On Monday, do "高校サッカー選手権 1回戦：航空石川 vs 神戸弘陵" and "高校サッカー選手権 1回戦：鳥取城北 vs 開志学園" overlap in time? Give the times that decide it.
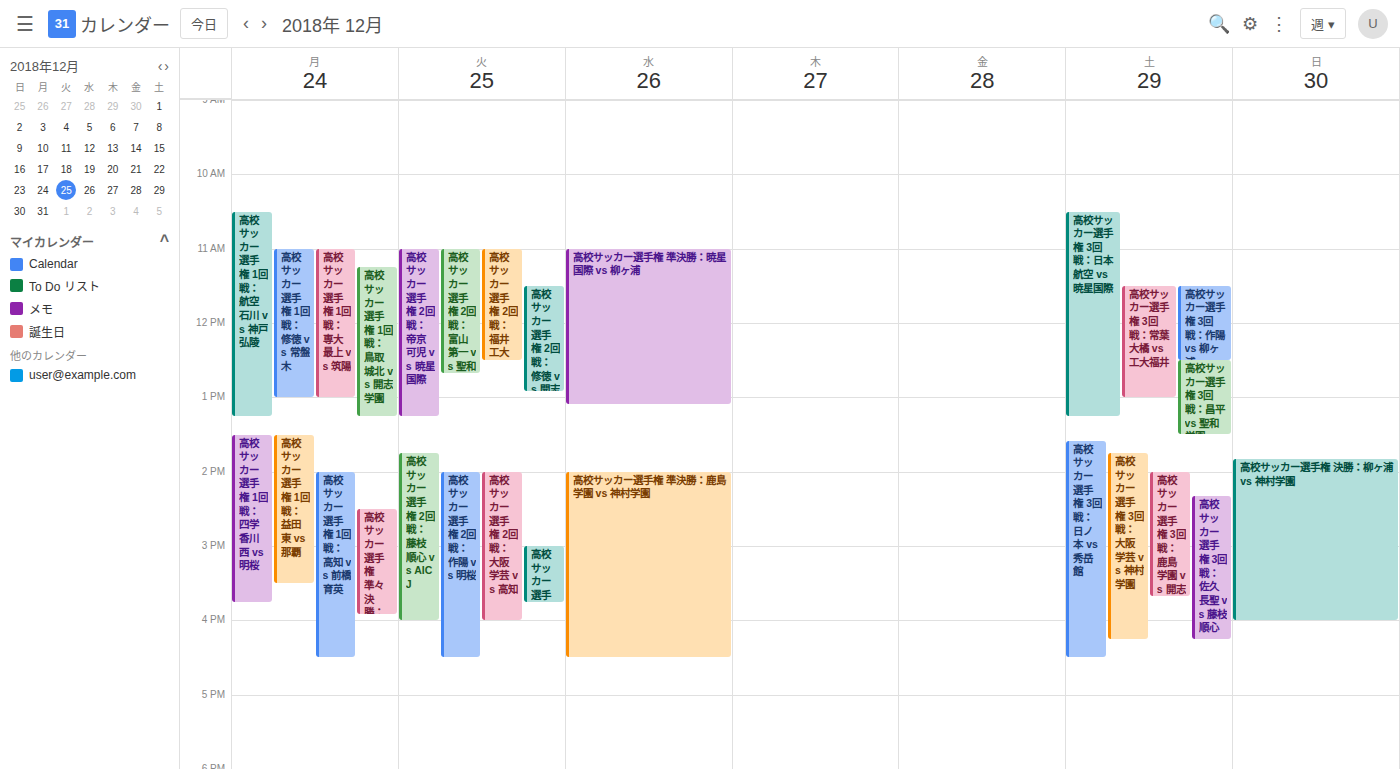
"高校サッカー選手権 1回戦：鳥取城北 vs 開志学園" starts at 11:15 AM, before "高校サッカー選手権 1回戦：航空石川 vs 神戸弘陵" ends at 1:15 PM -- they overlap.